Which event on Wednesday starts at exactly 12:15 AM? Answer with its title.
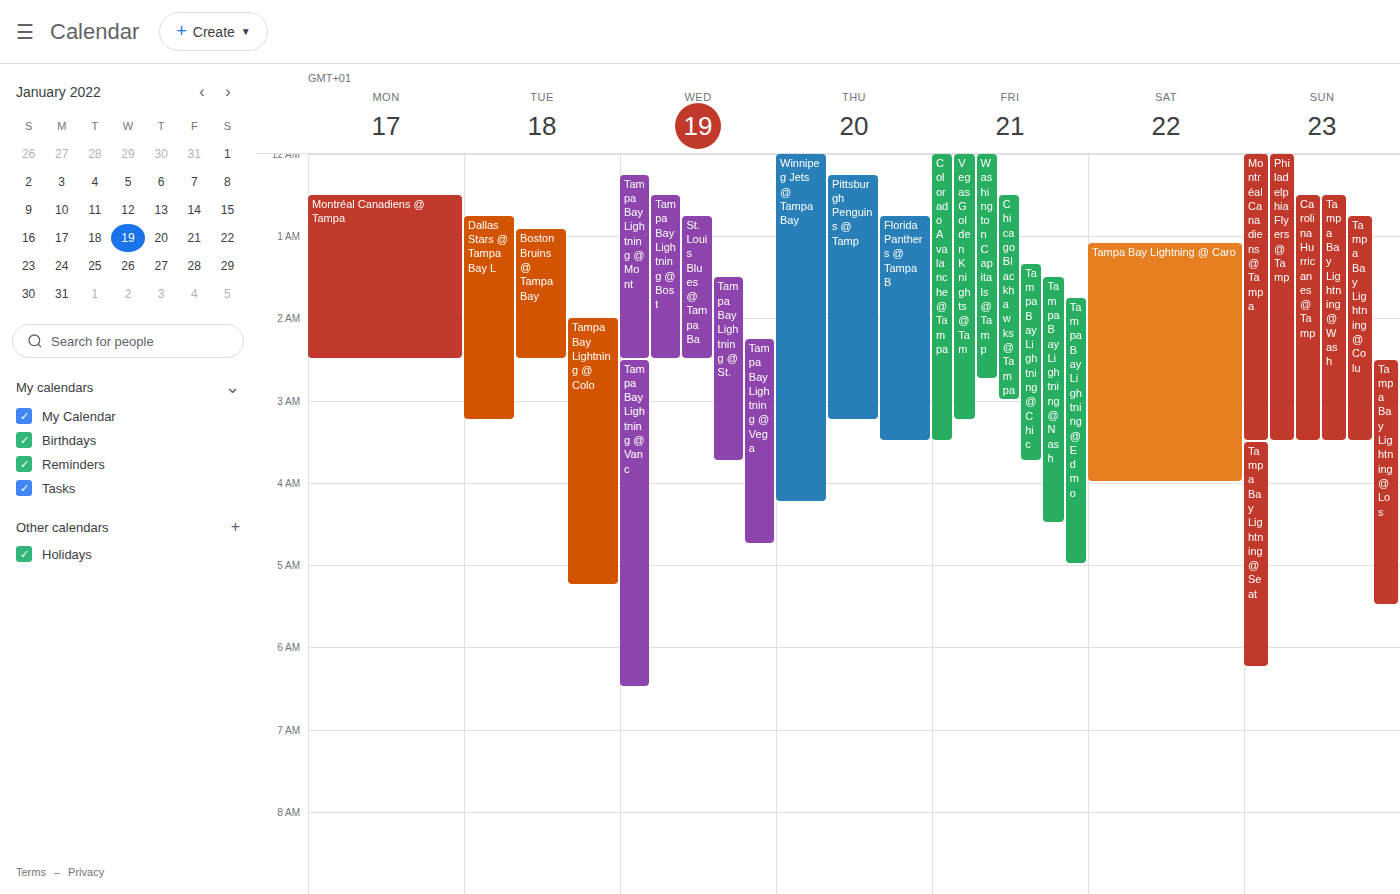
"Tampa Bay Lightning @ Mont"